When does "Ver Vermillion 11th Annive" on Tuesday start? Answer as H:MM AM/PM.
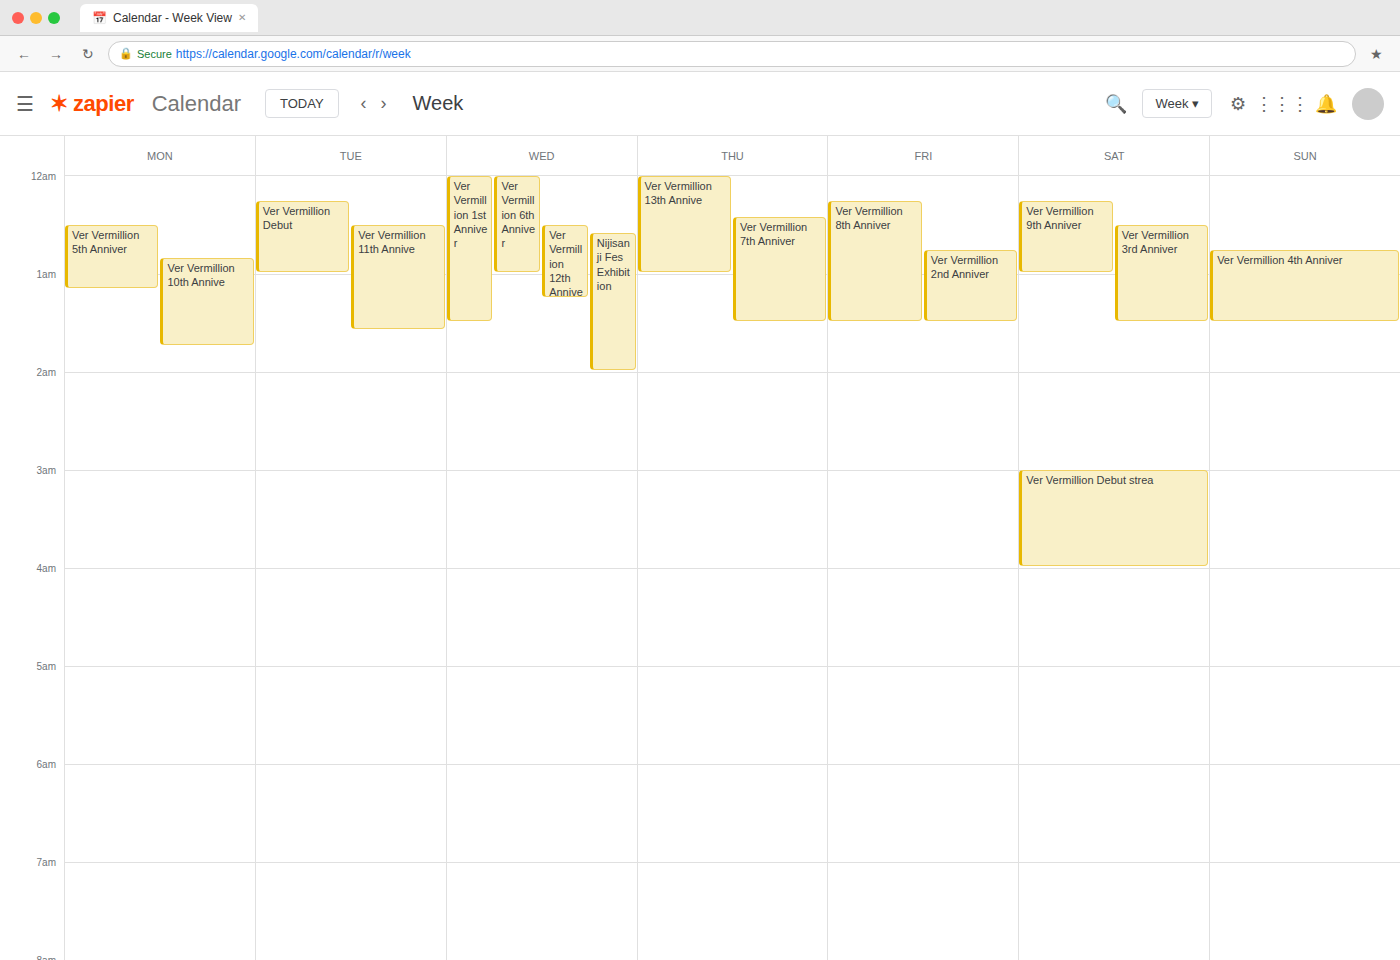
12:30 AM